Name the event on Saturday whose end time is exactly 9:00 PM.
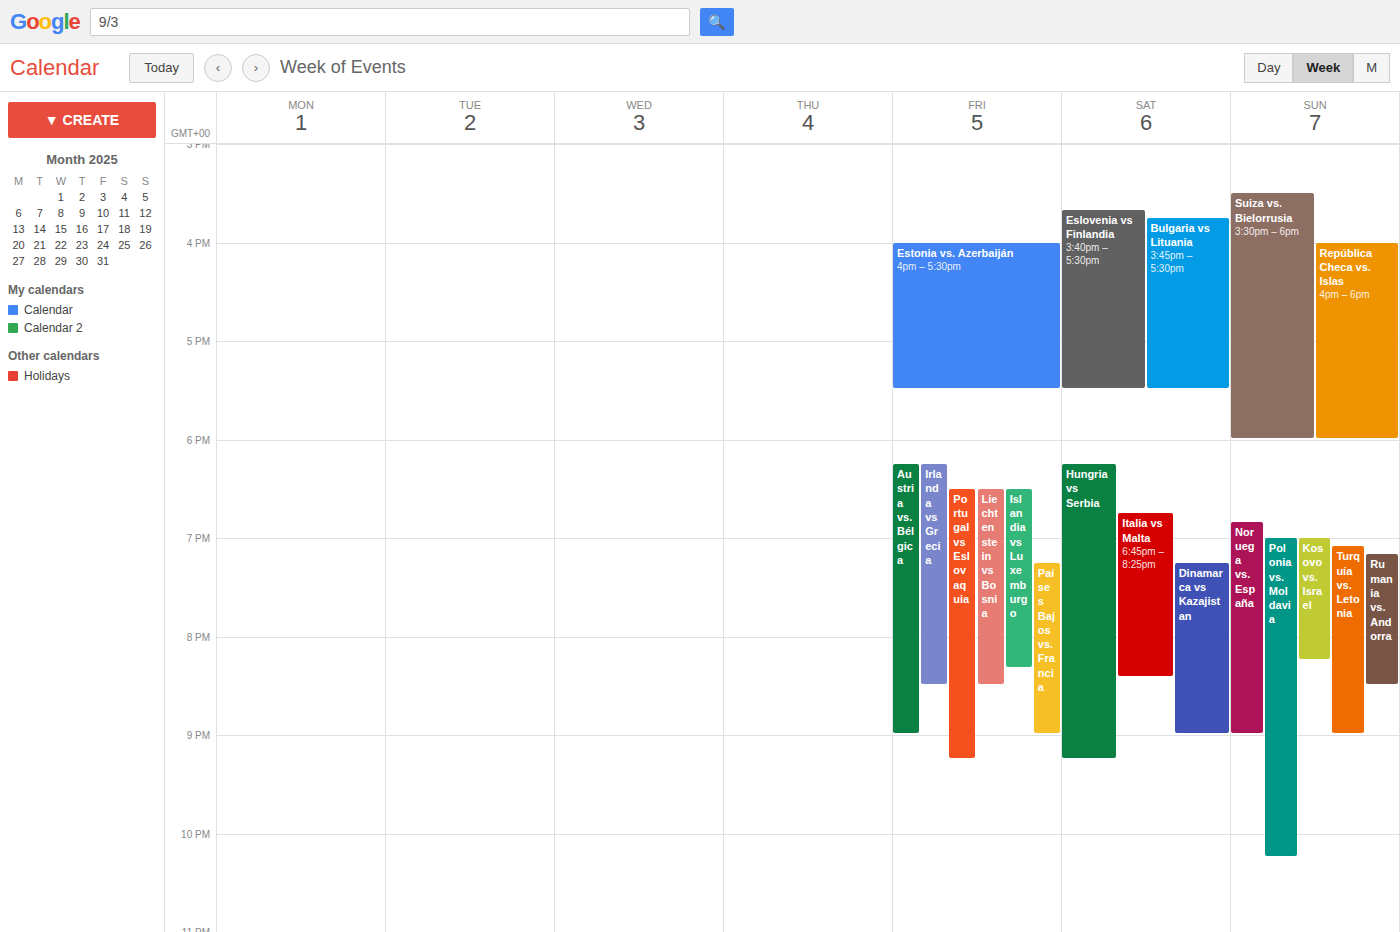
"Dinamarca vs Kazajistan"